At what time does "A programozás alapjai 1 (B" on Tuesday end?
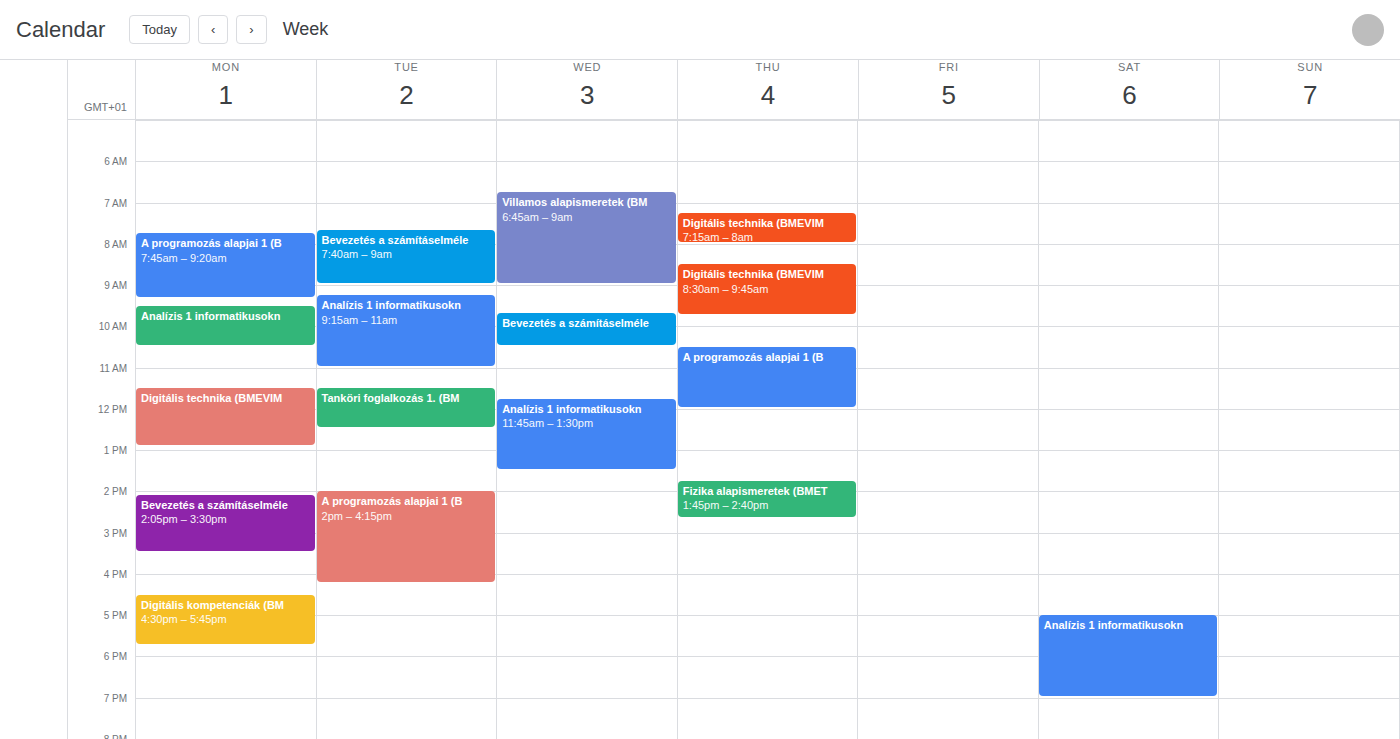
4:15 PM